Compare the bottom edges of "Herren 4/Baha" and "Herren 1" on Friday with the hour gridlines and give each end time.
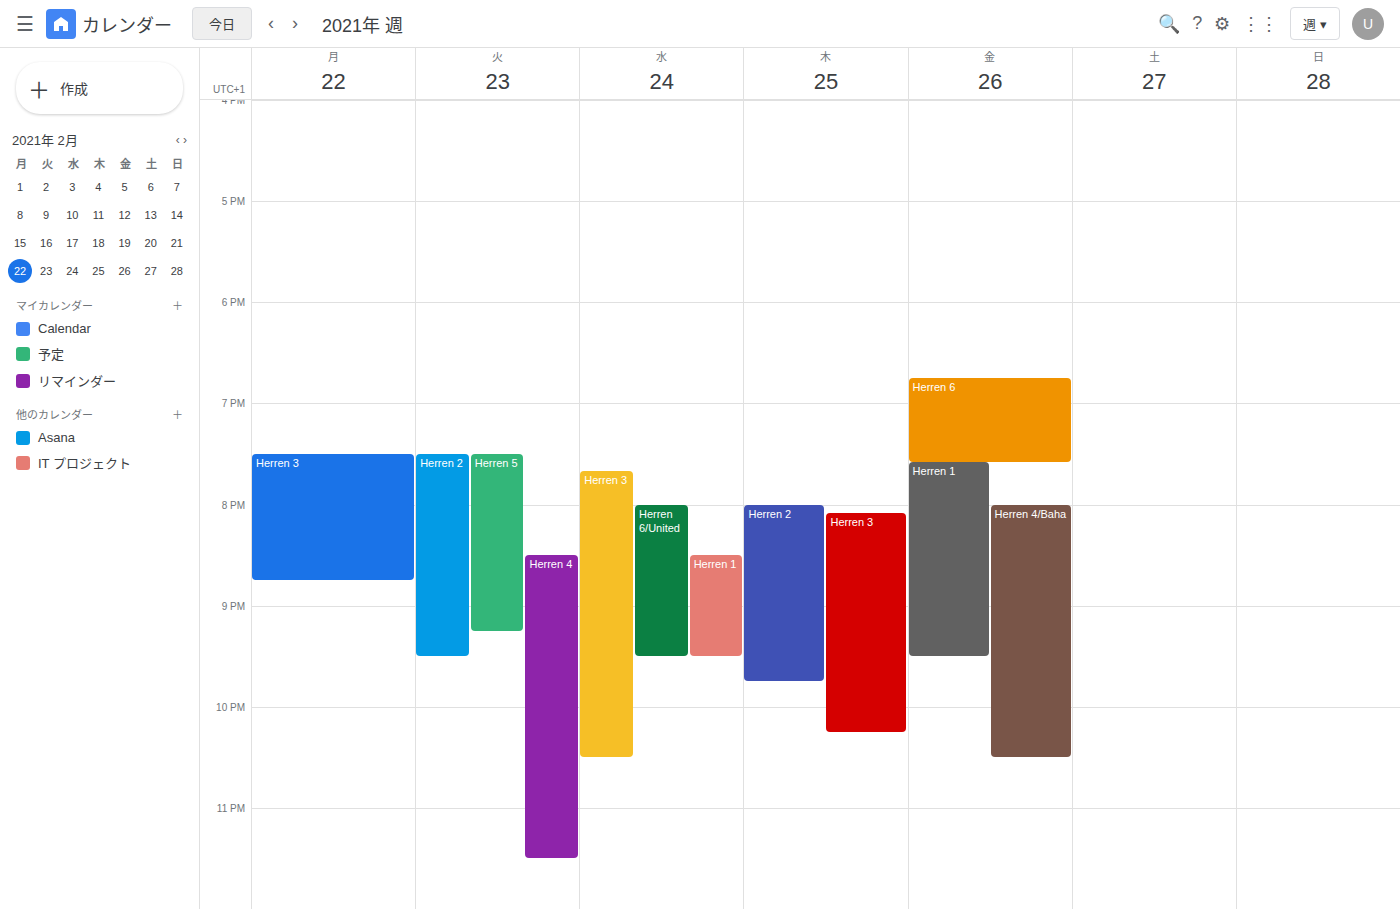
"Herren 4/Baha": 10:30 PM, halfway between the 10 PM and 11 PM lines. "Herren 1": 9:30 PM, halfway between the 9 PM and 10 PM lines.